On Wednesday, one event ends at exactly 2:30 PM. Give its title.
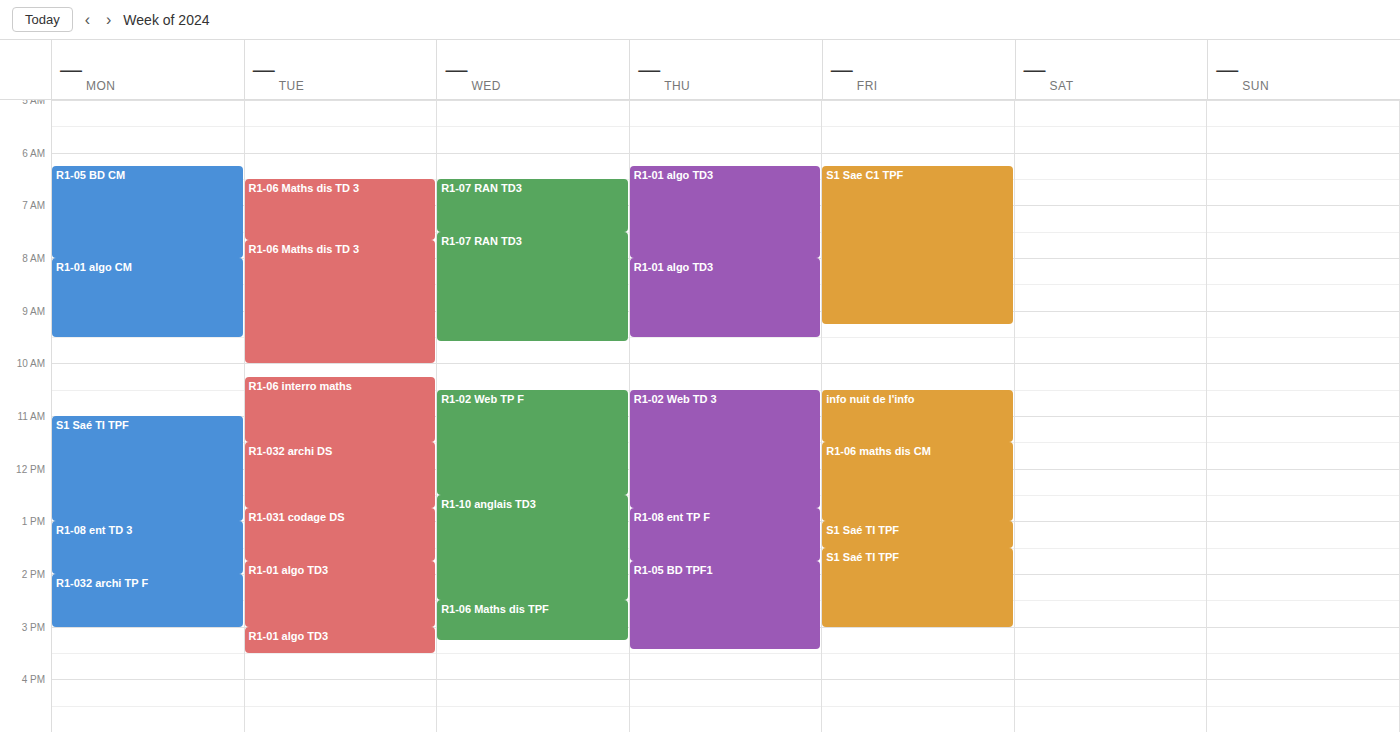
"R1-10 anglais TD3"